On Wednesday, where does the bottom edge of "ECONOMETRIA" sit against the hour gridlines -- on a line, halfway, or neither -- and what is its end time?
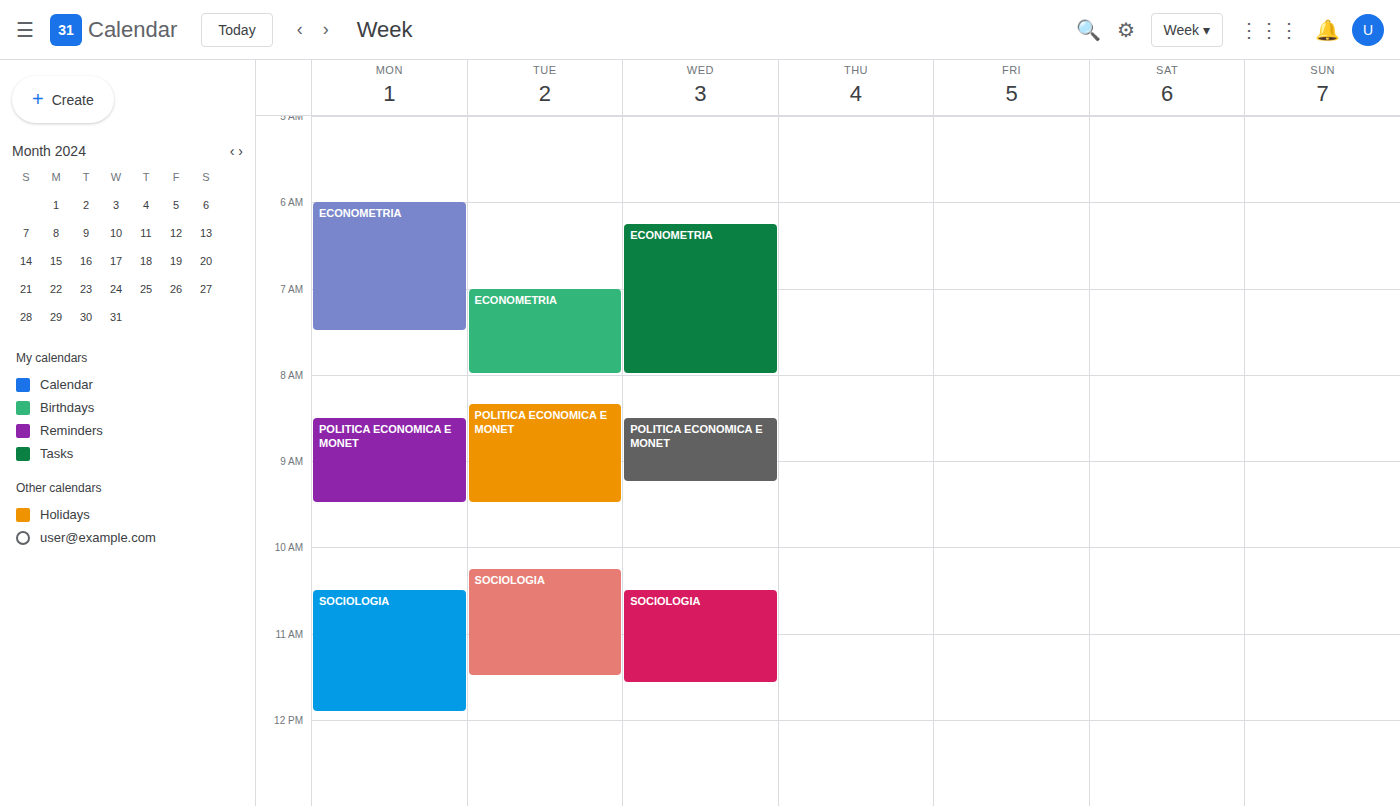
8:00 AM -- exactly on the 8 AM line.